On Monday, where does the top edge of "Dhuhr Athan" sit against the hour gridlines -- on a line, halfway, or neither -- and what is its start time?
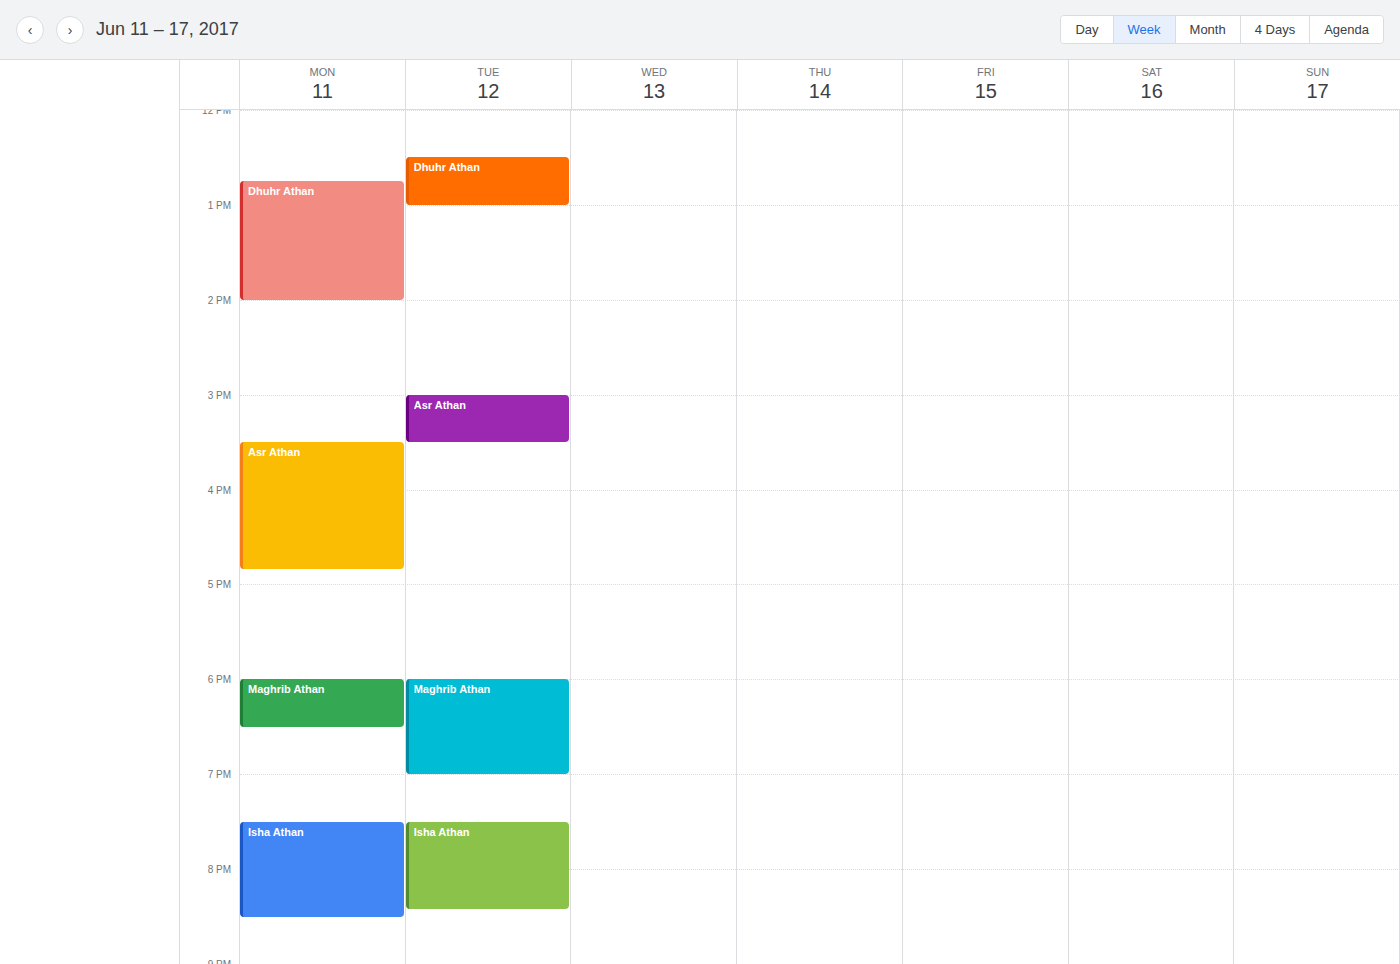
12:45 PM -- neither: three quarters of the way from the 12 PM line to the 1 PM line.